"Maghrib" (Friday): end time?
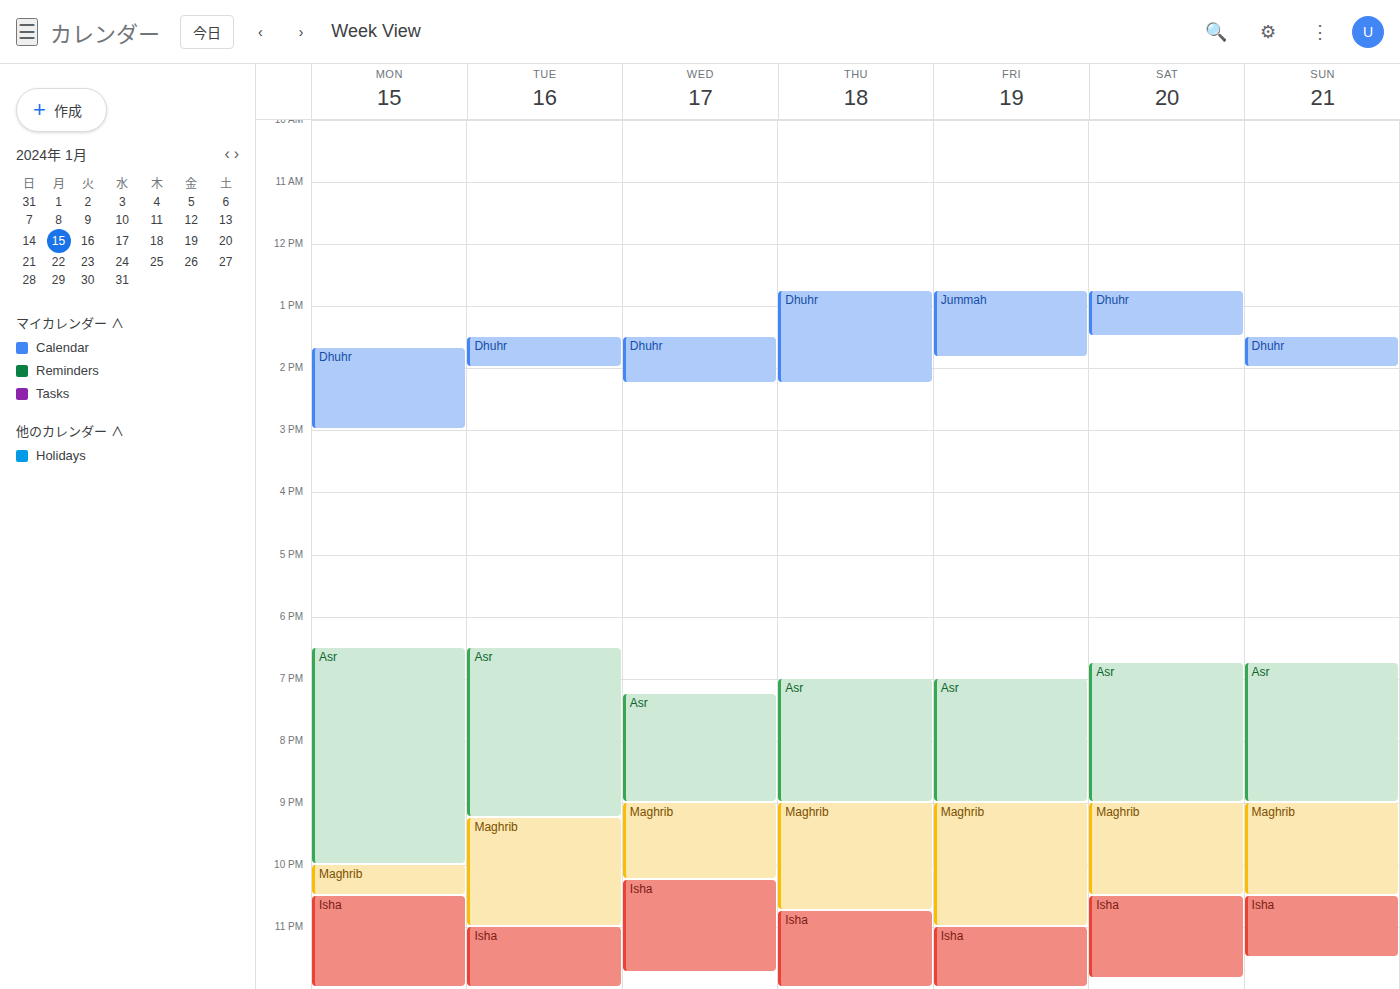
11:00 PM